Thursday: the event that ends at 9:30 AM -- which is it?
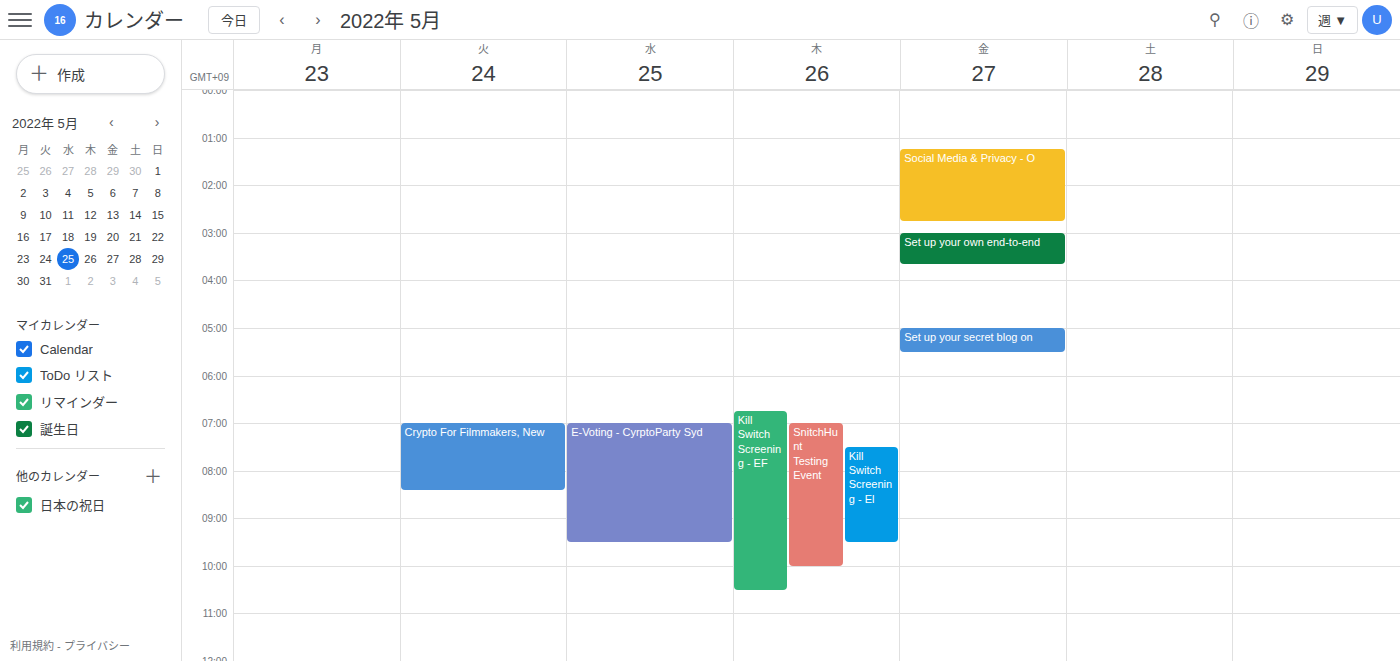
"Kill Switch Screening - El"